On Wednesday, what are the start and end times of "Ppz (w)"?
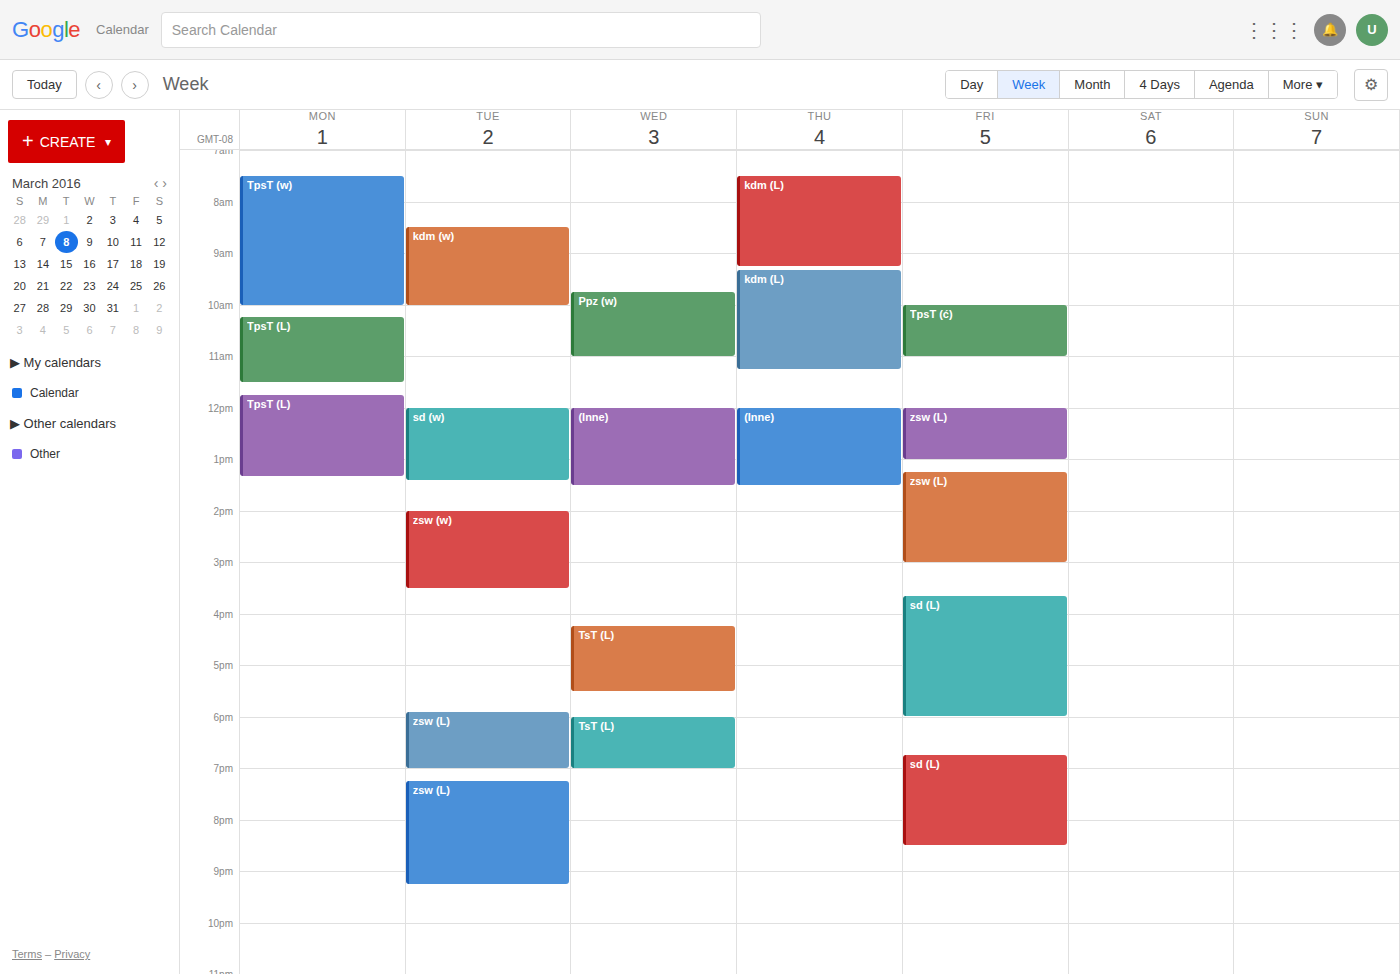
9:45 AM to 11:00 AM